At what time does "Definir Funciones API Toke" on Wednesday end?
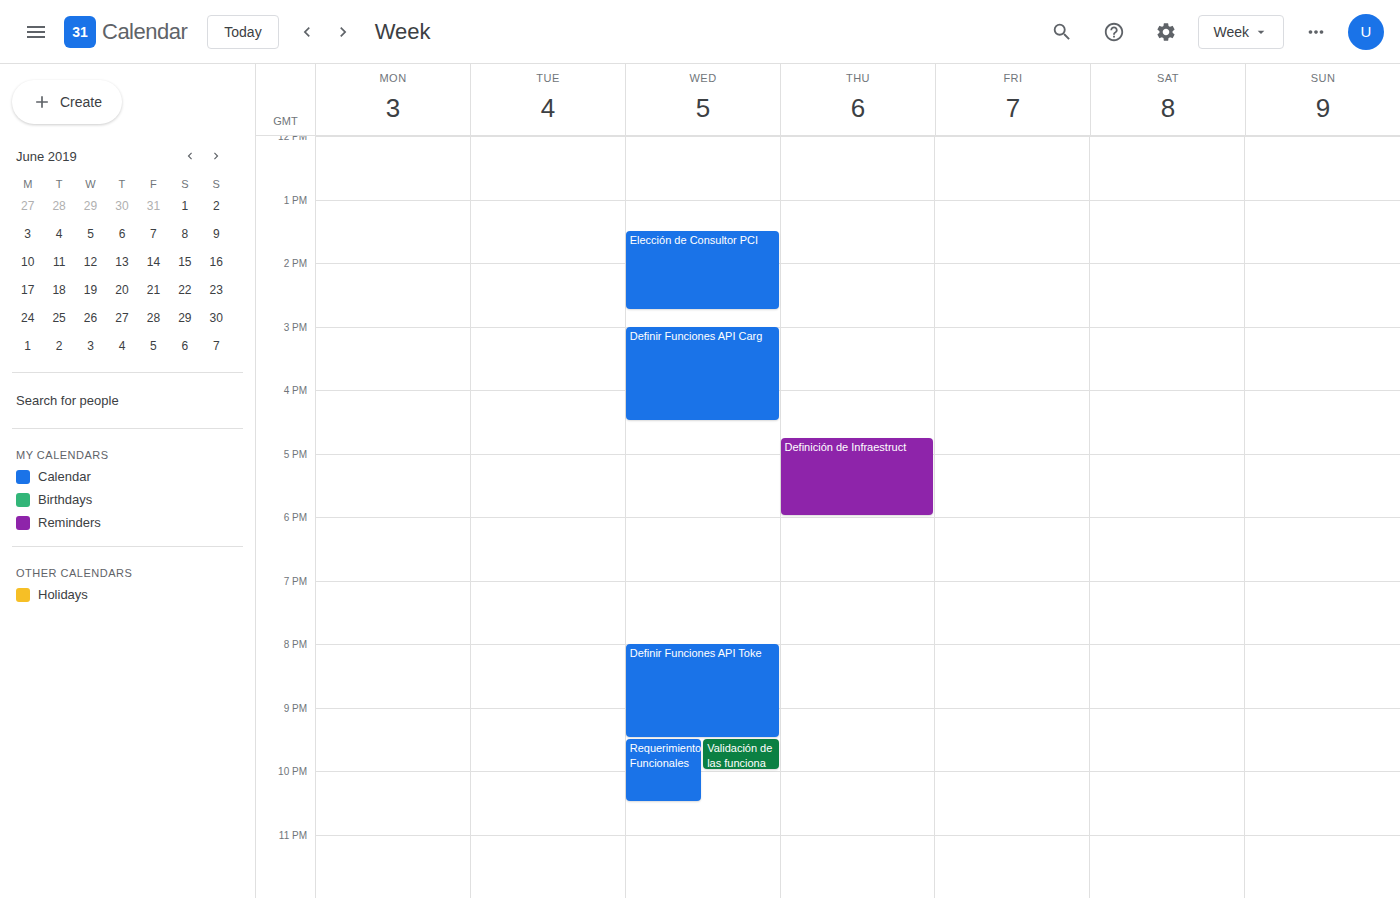
9:30 PM